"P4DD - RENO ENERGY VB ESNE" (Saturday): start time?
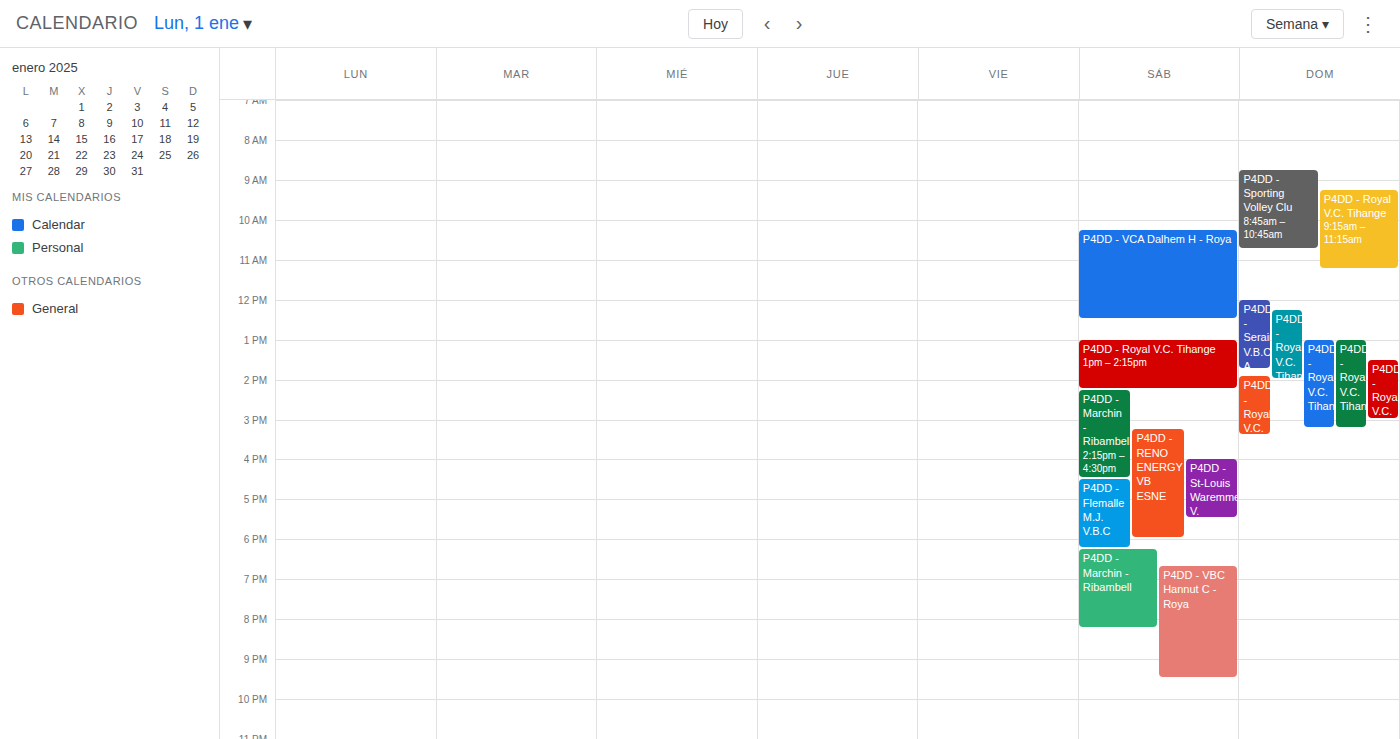
3:15 PM